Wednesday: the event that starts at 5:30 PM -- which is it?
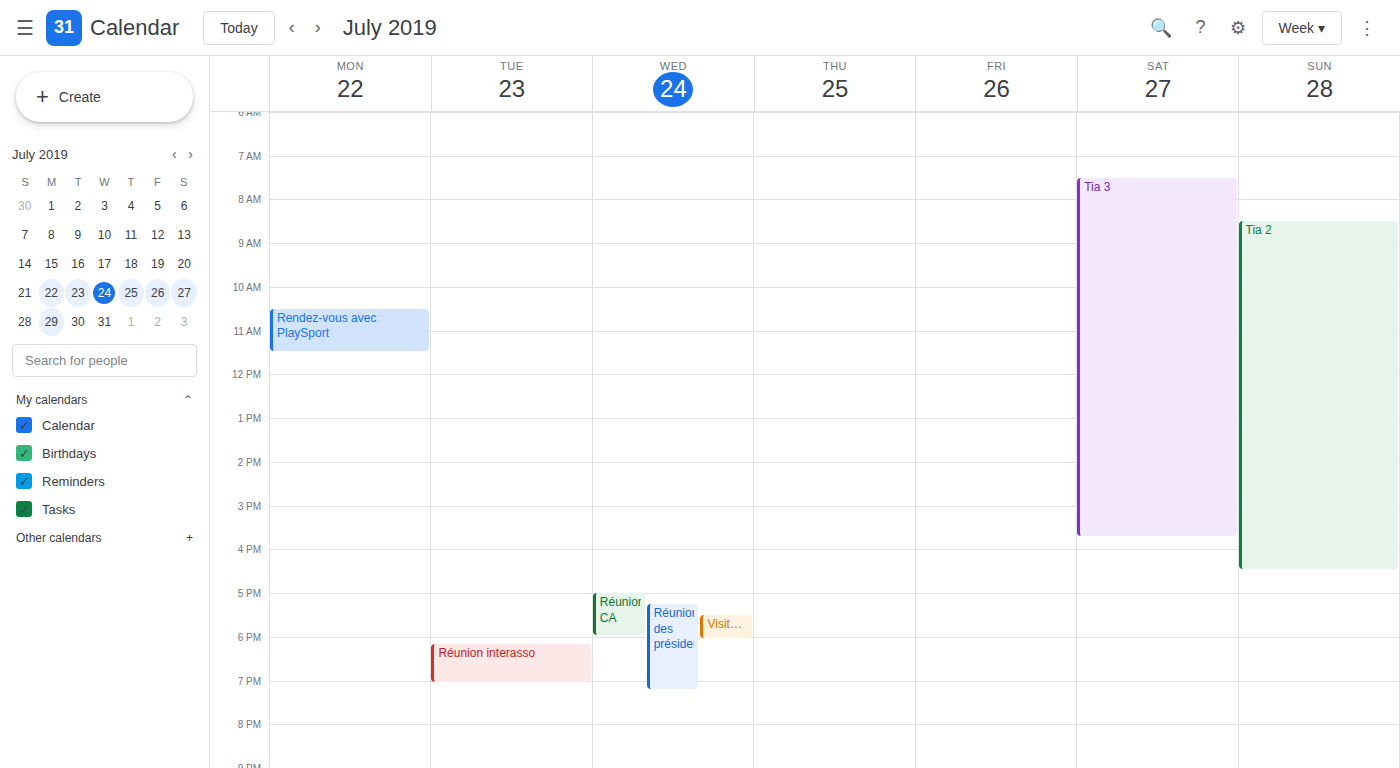
"Visite Gymnase Poliveau av"